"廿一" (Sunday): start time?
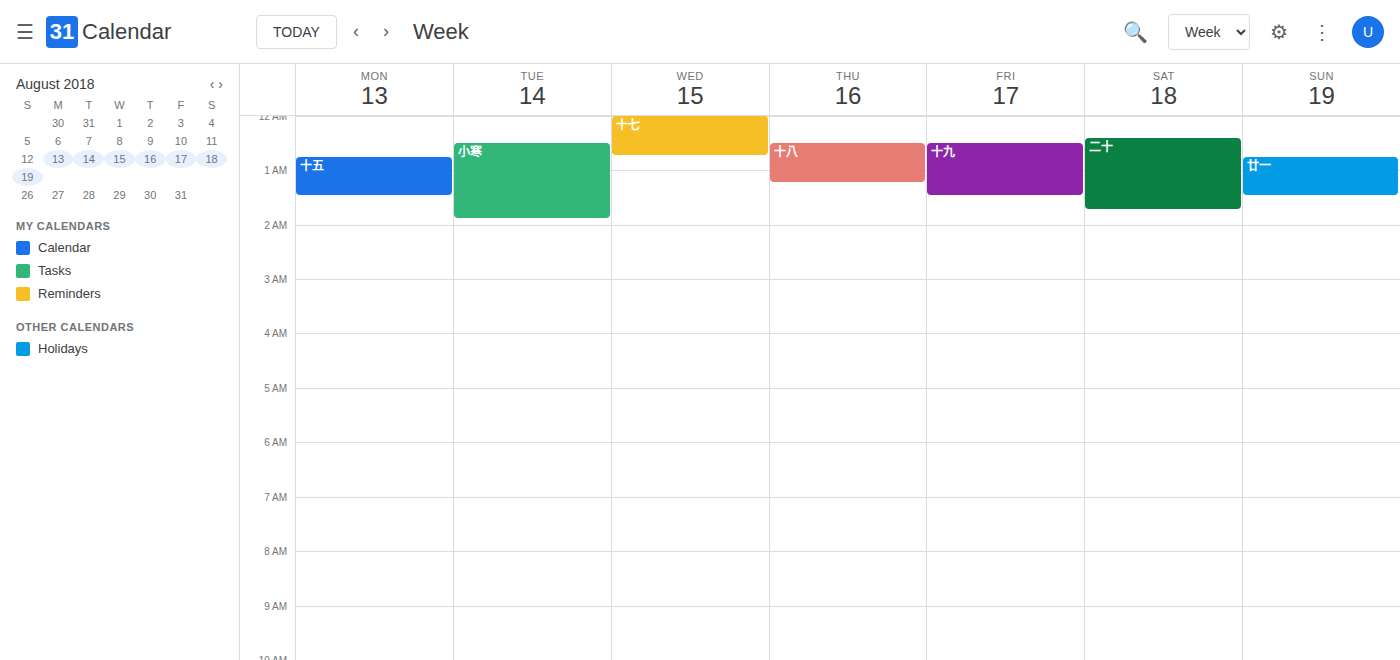
00:45